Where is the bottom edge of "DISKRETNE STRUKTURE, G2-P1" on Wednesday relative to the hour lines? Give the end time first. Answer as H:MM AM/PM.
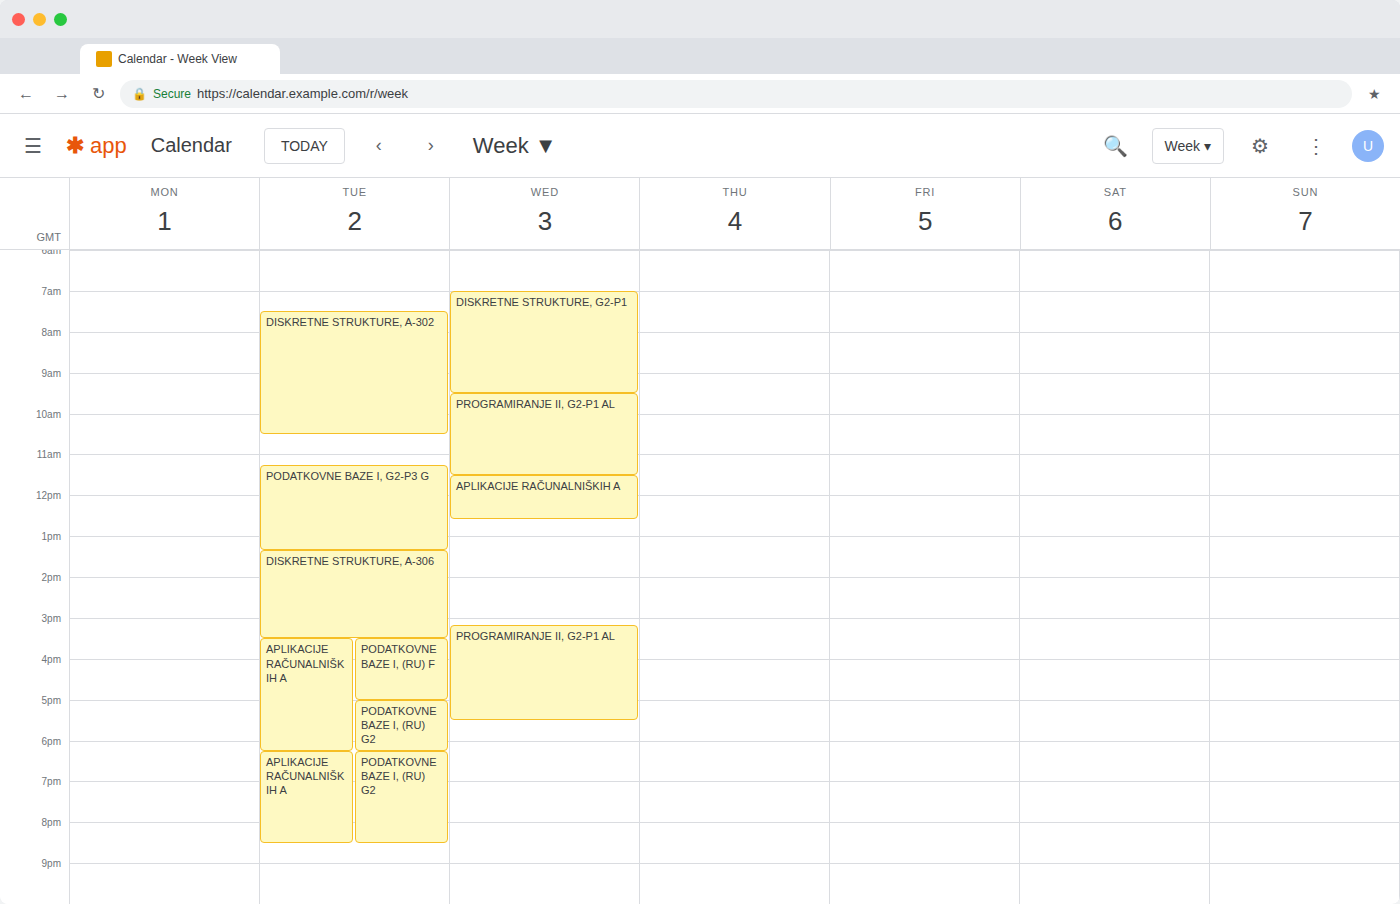
9:30 AM -- halfway between the 9 AM and 10 AM lines.